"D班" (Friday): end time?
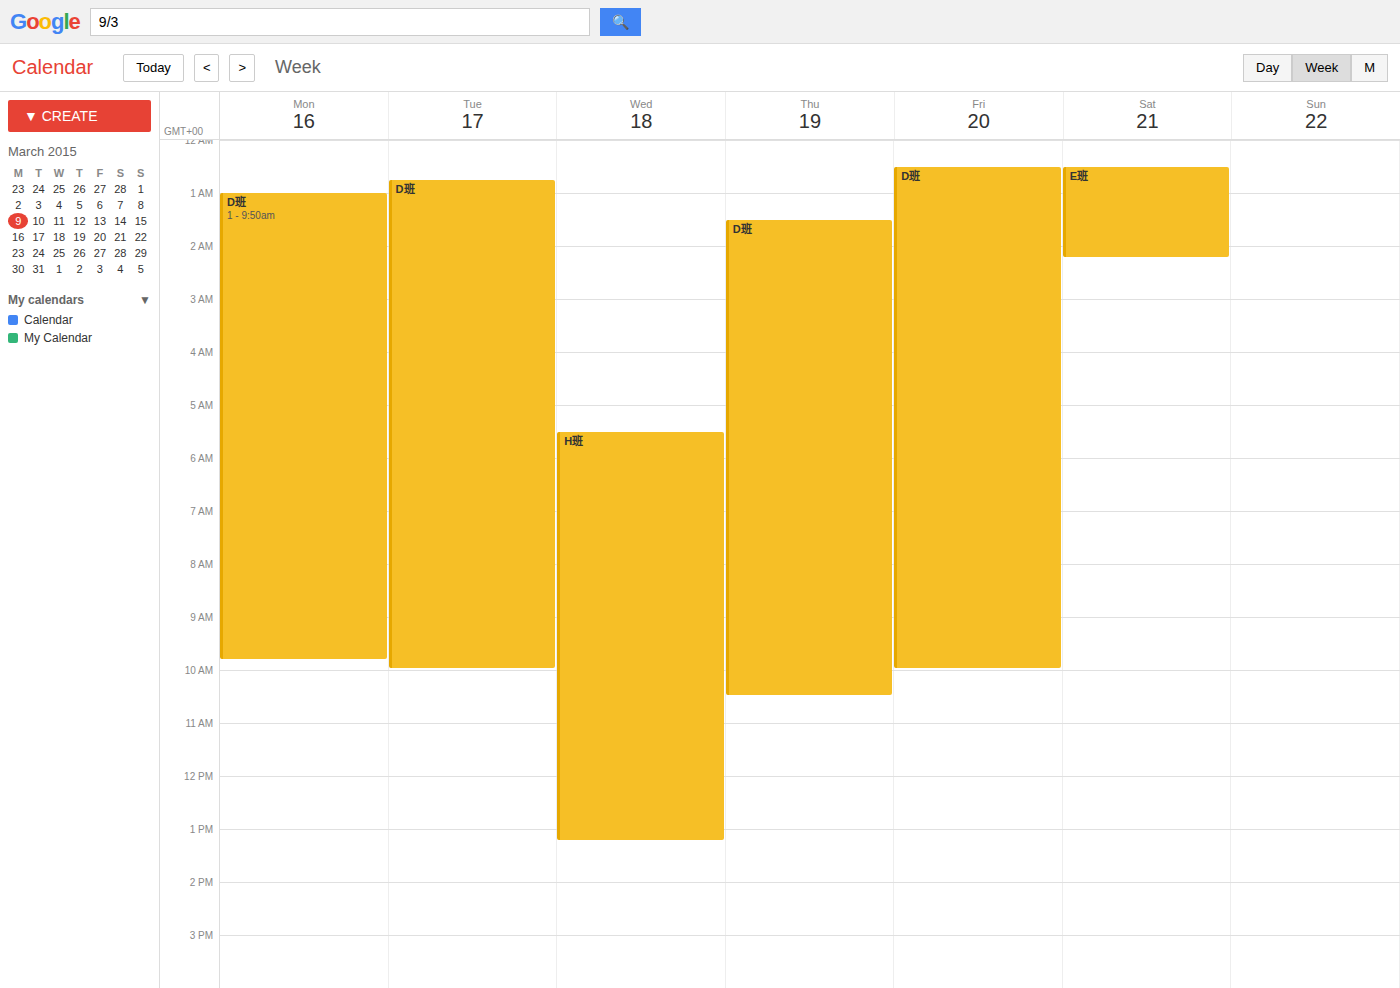
10:00 AM